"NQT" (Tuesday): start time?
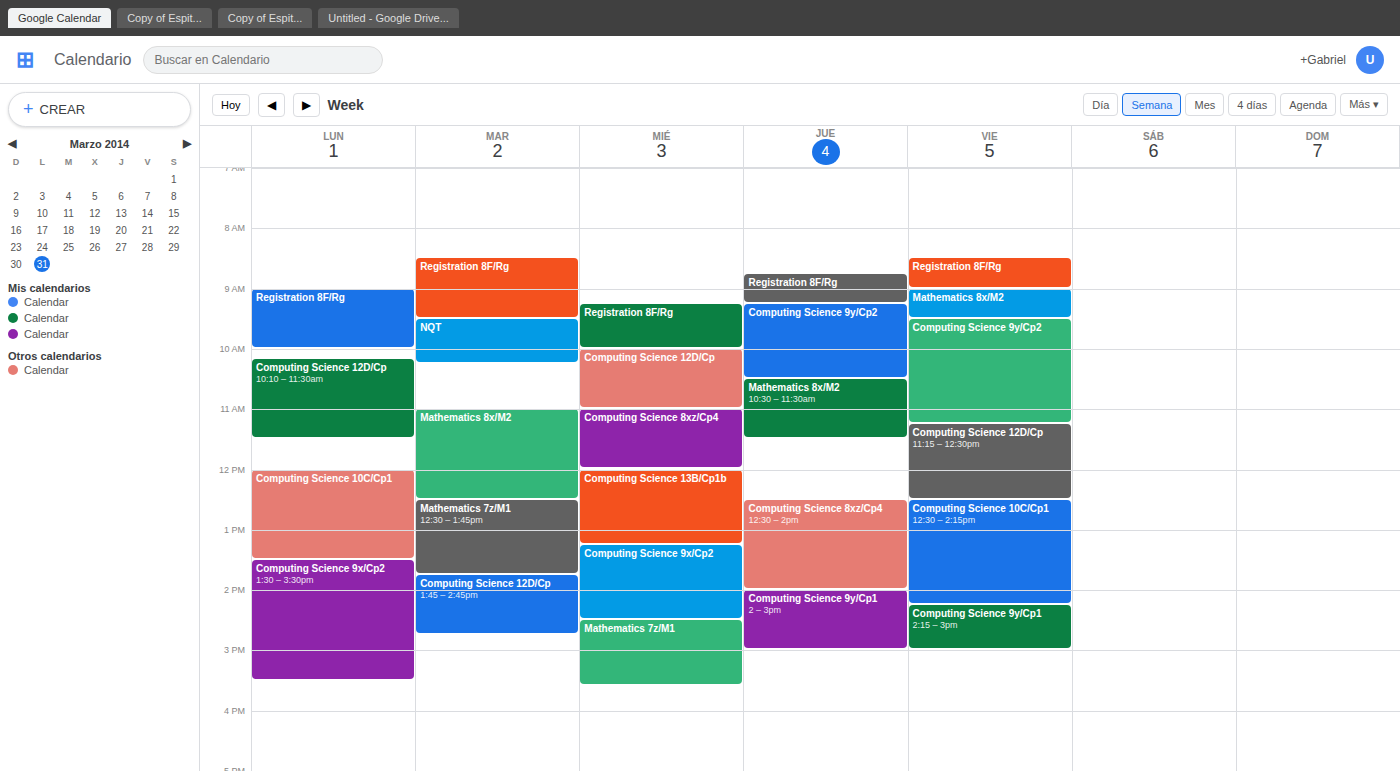
9:30 AM